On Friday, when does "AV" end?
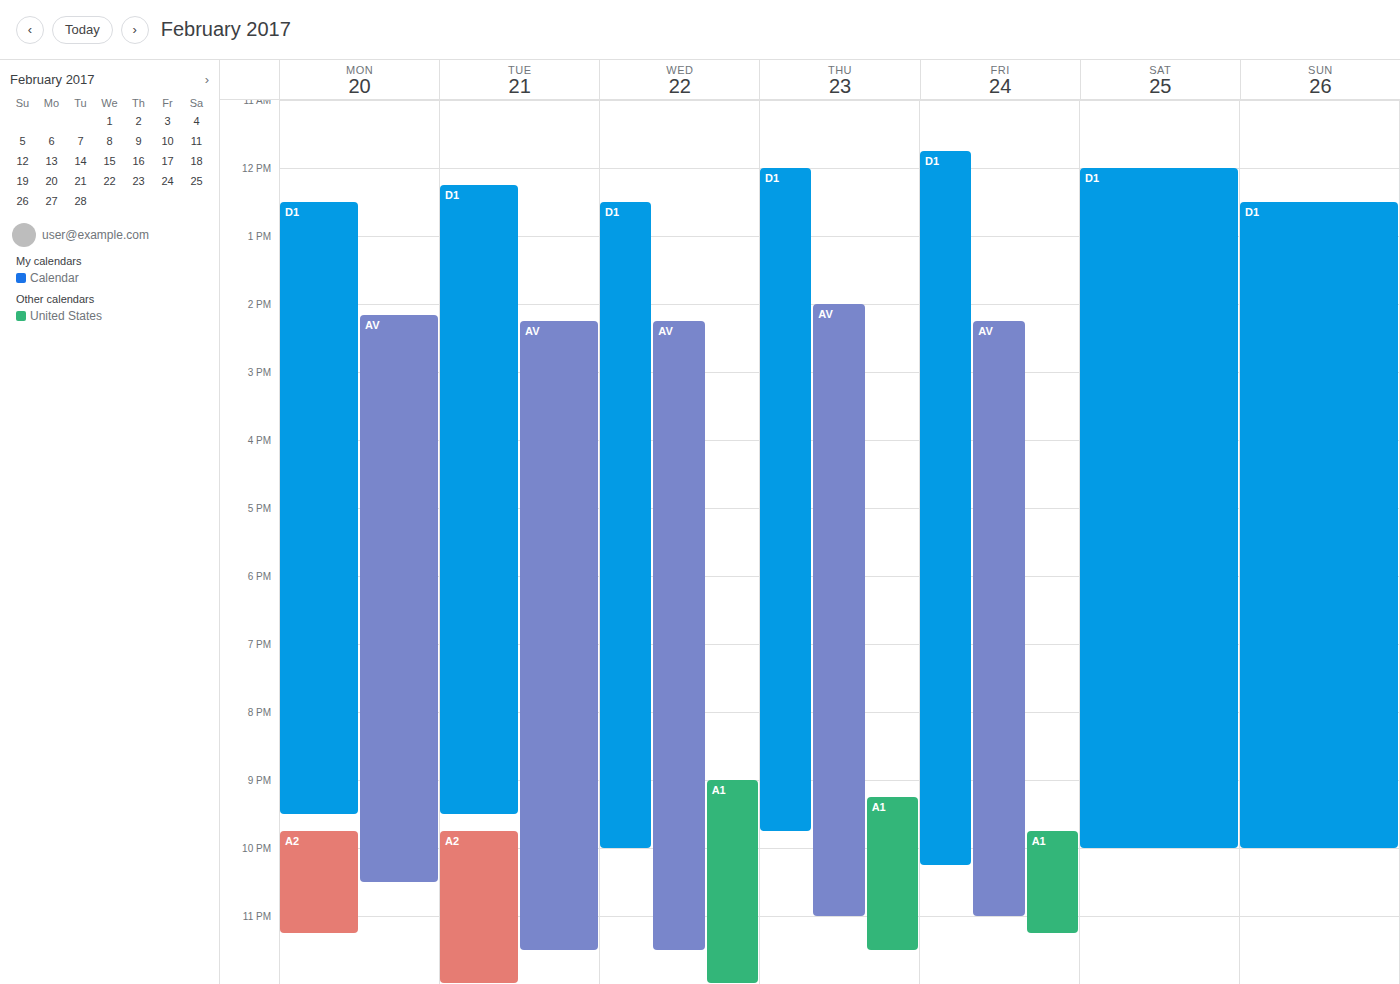
11:00 PM